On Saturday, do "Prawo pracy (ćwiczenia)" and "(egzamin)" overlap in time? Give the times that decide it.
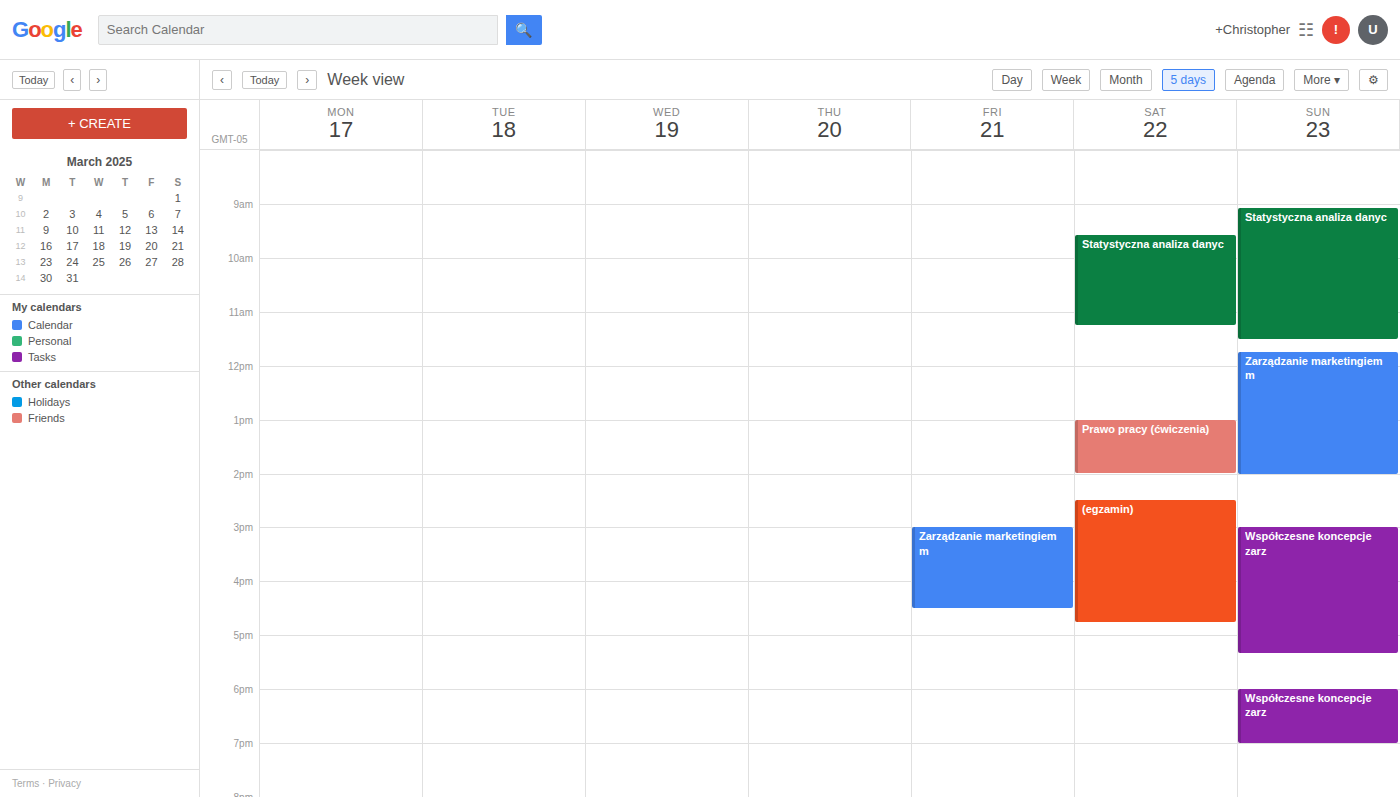
"Prawo pracy (ćwiczenia)" ends at 2:00 PM and "(egzamin)" starts at 2:30 PM -- no overlap.